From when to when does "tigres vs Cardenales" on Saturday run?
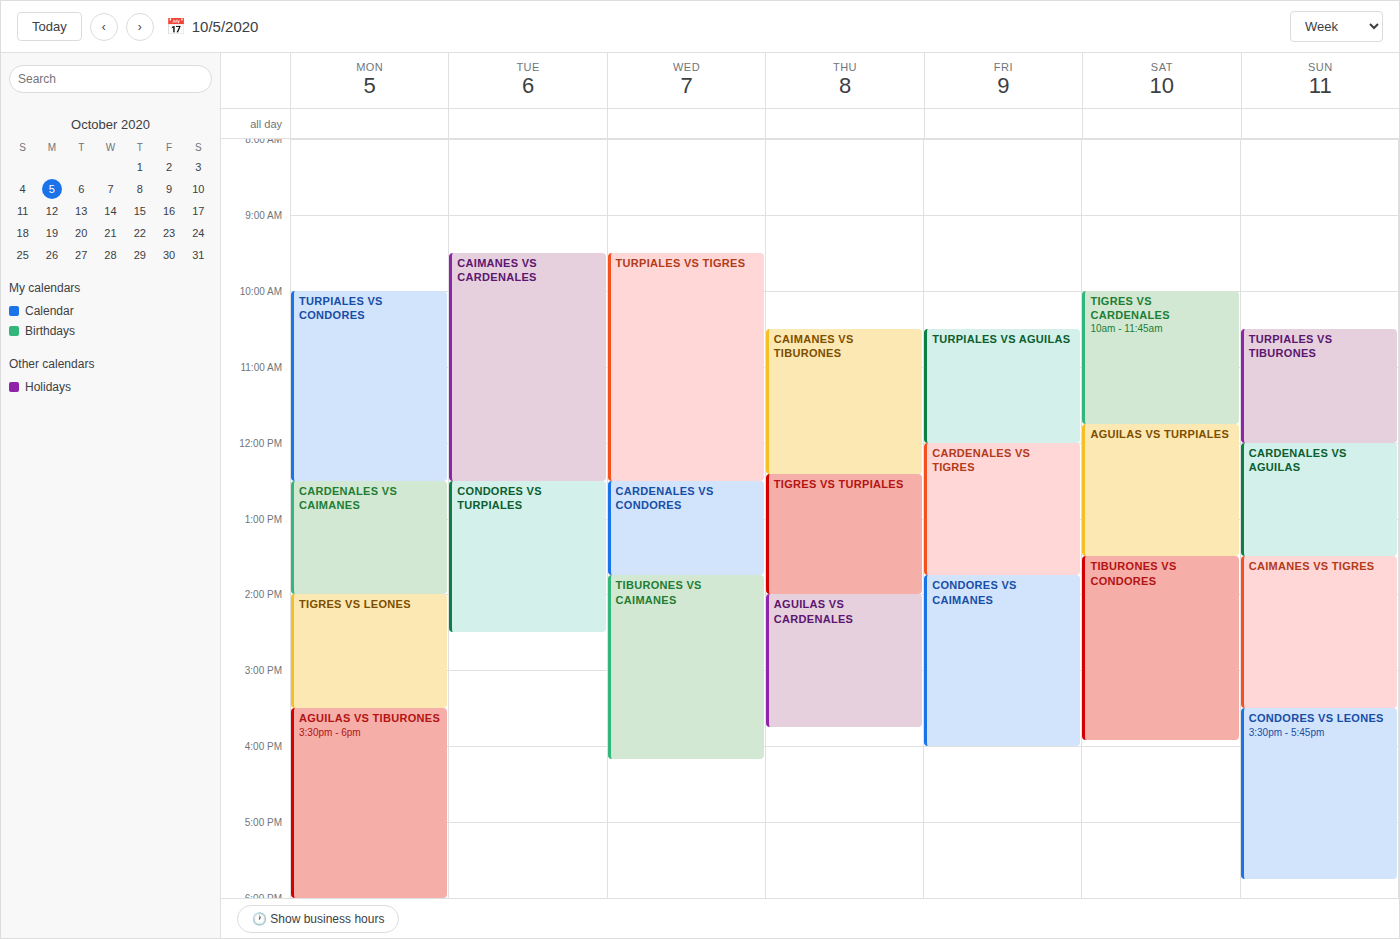
10:00 AM to 11:45 AM